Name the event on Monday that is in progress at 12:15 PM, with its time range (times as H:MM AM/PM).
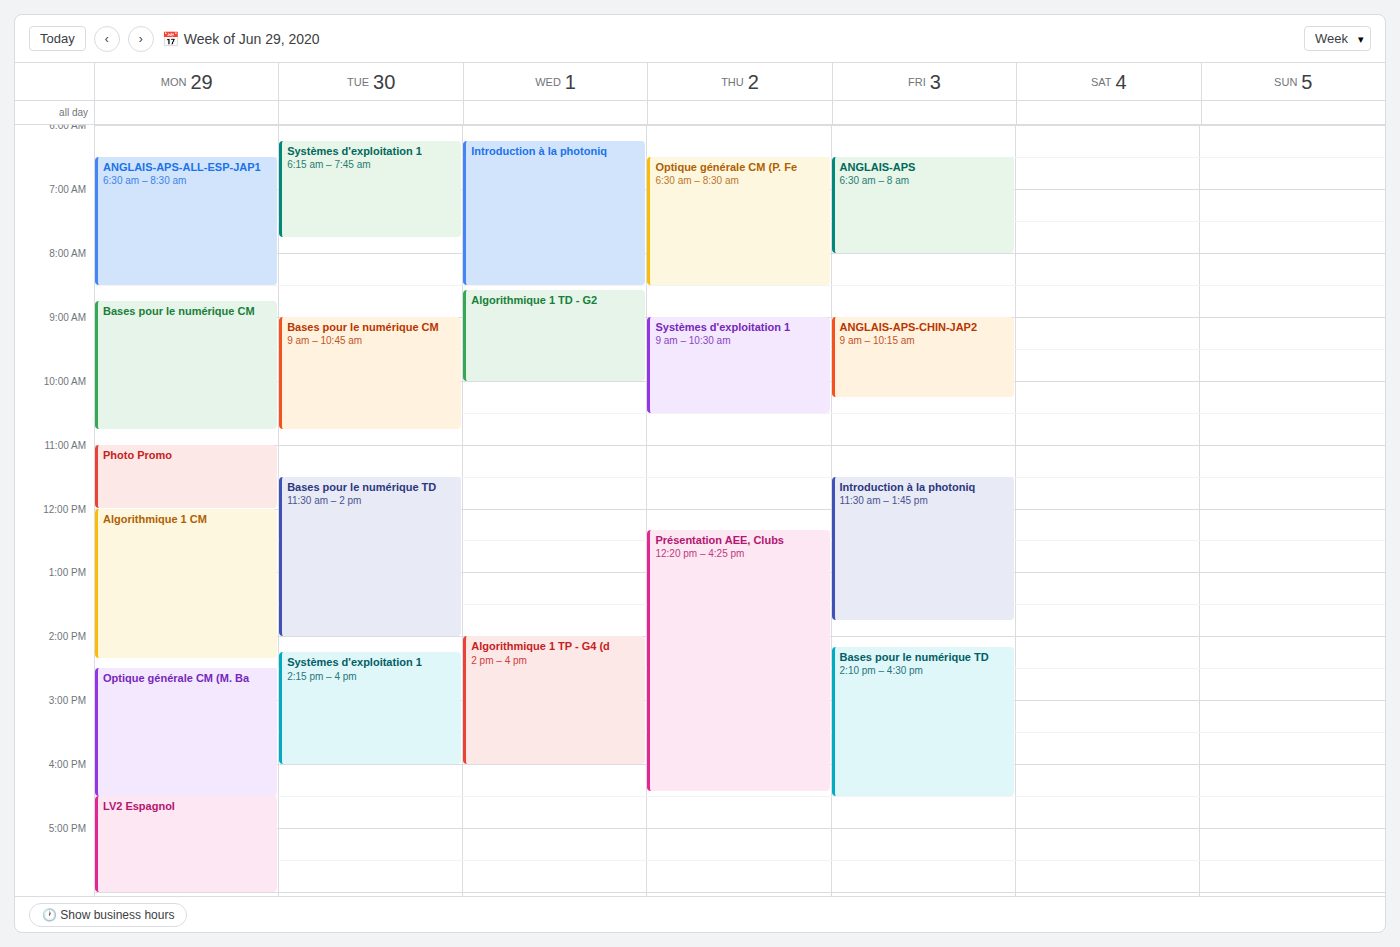
"Algorithmique 1 CM", 12:00 PM to 2:20 PM